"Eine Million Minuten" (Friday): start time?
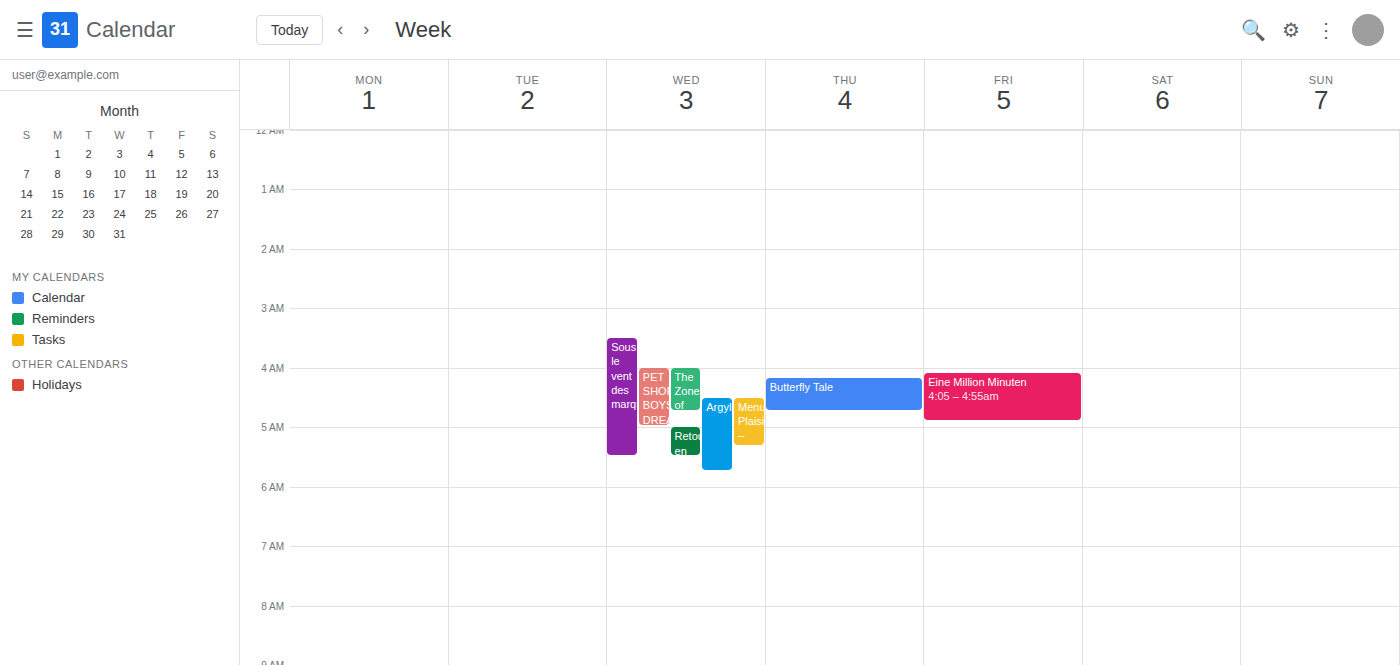
4:05 AM